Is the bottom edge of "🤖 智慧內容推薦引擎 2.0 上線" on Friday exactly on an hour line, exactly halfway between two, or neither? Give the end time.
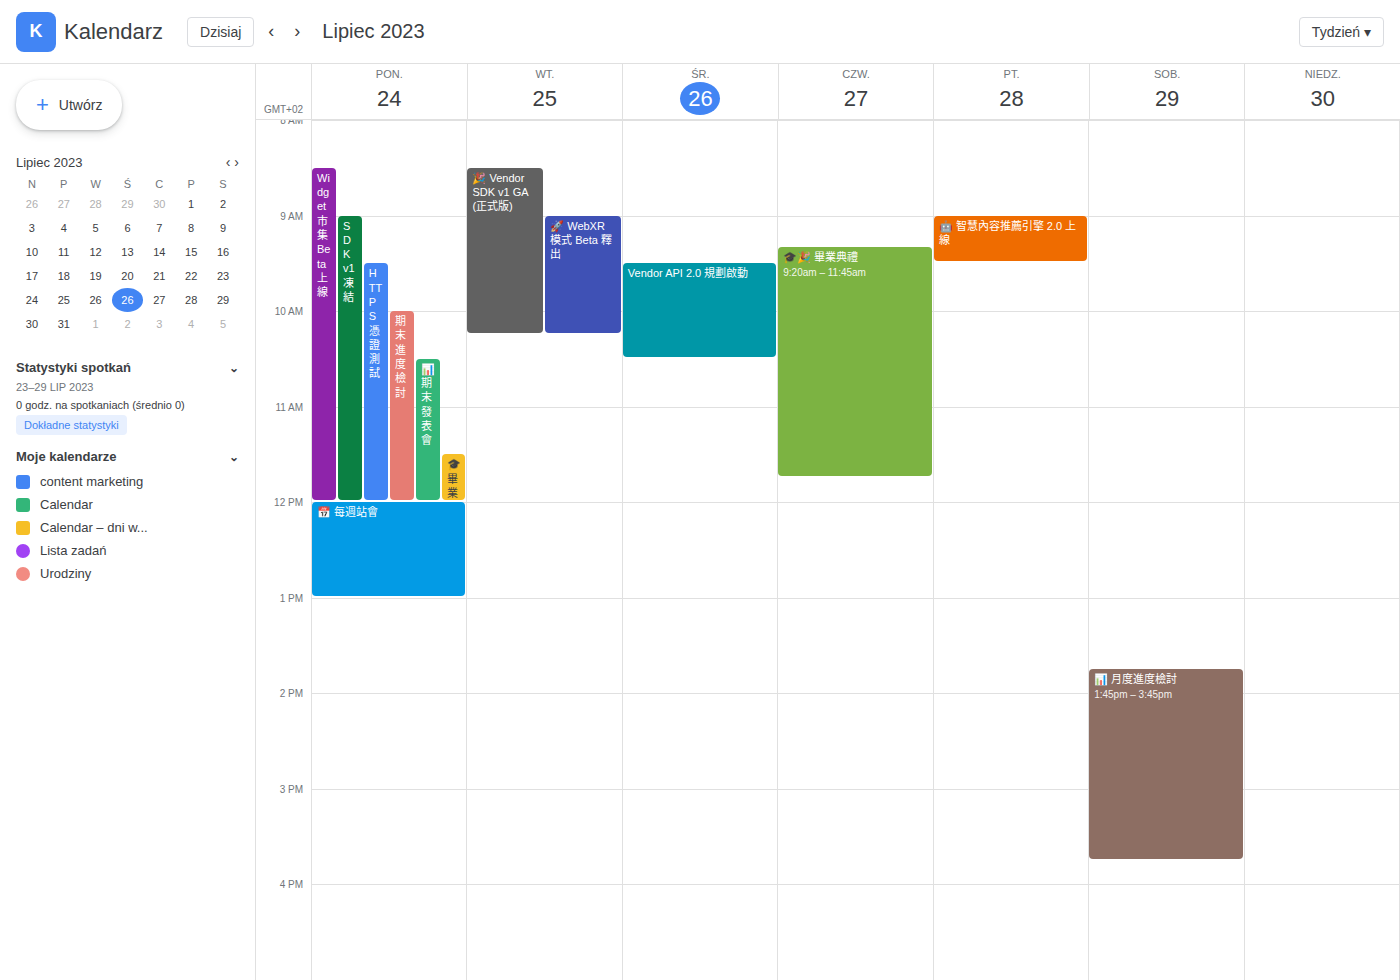
9:30 AM -- halfway between the 9 AM and 10 AM lines.